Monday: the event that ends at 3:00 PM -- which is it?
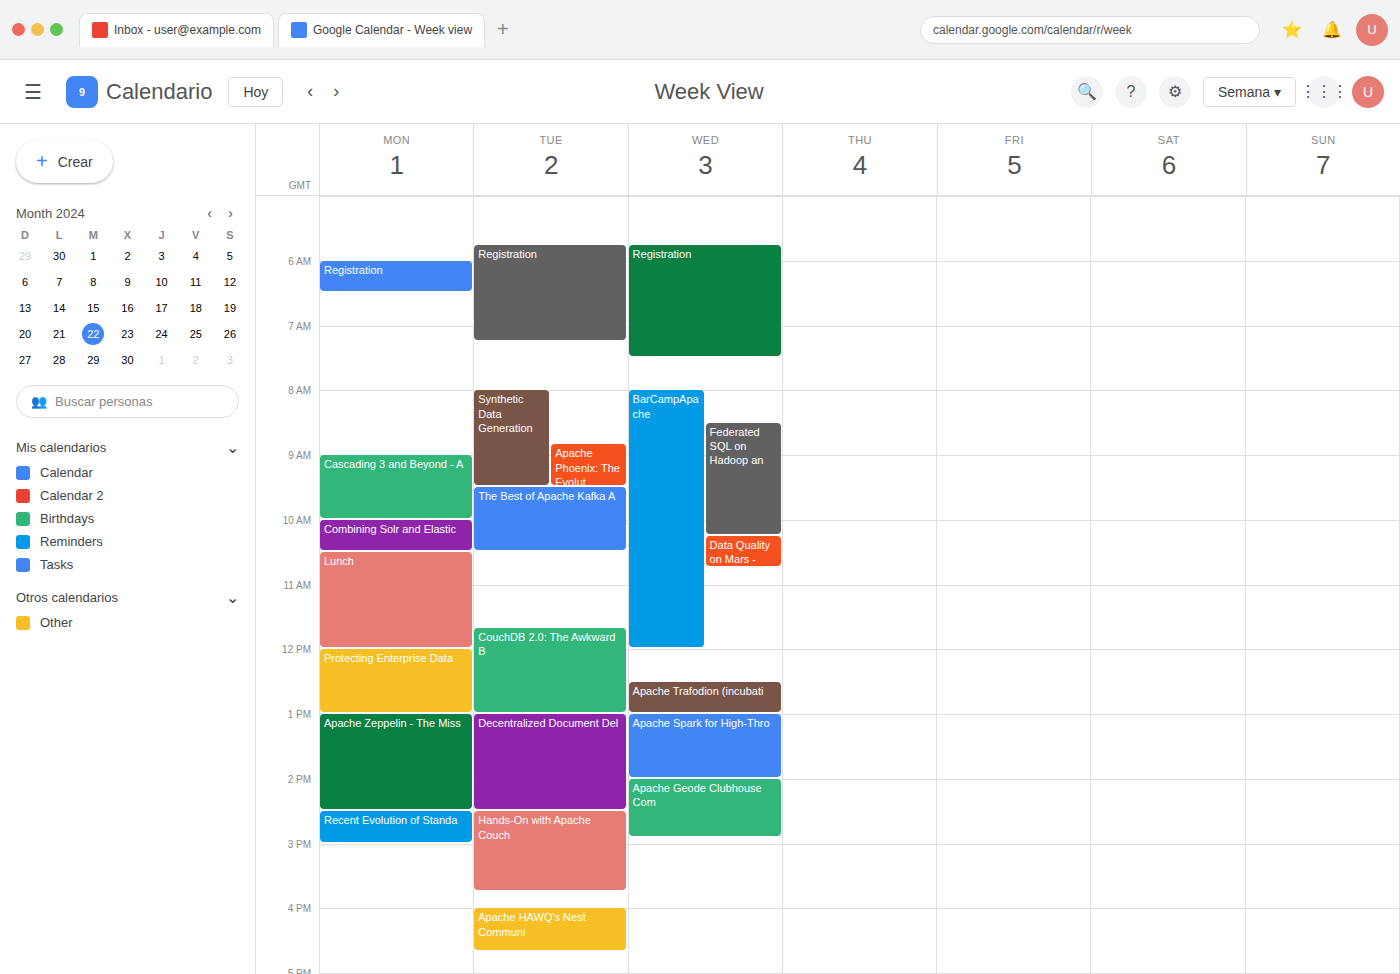
"Recent Evolution of Standa"